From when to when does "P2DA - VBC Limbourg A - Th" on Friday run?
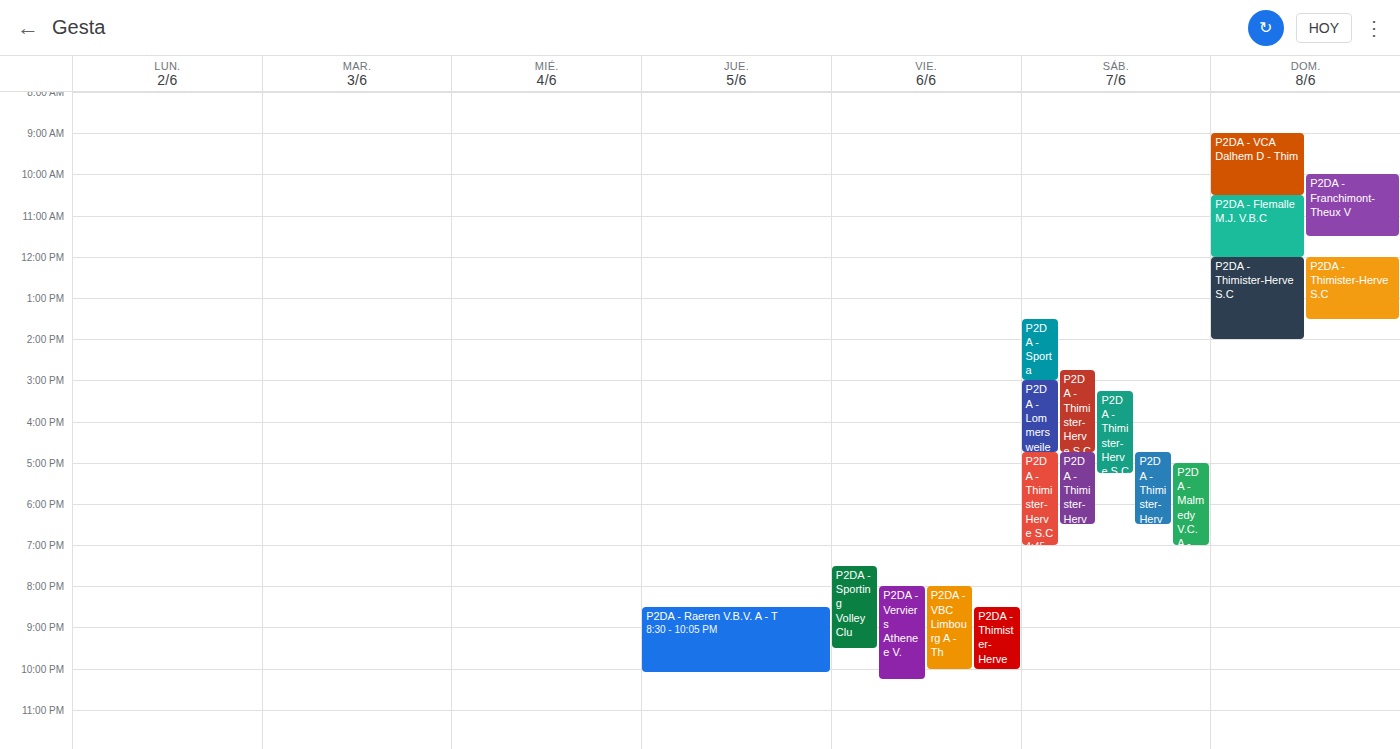
8:00 PM to 10:00 PM